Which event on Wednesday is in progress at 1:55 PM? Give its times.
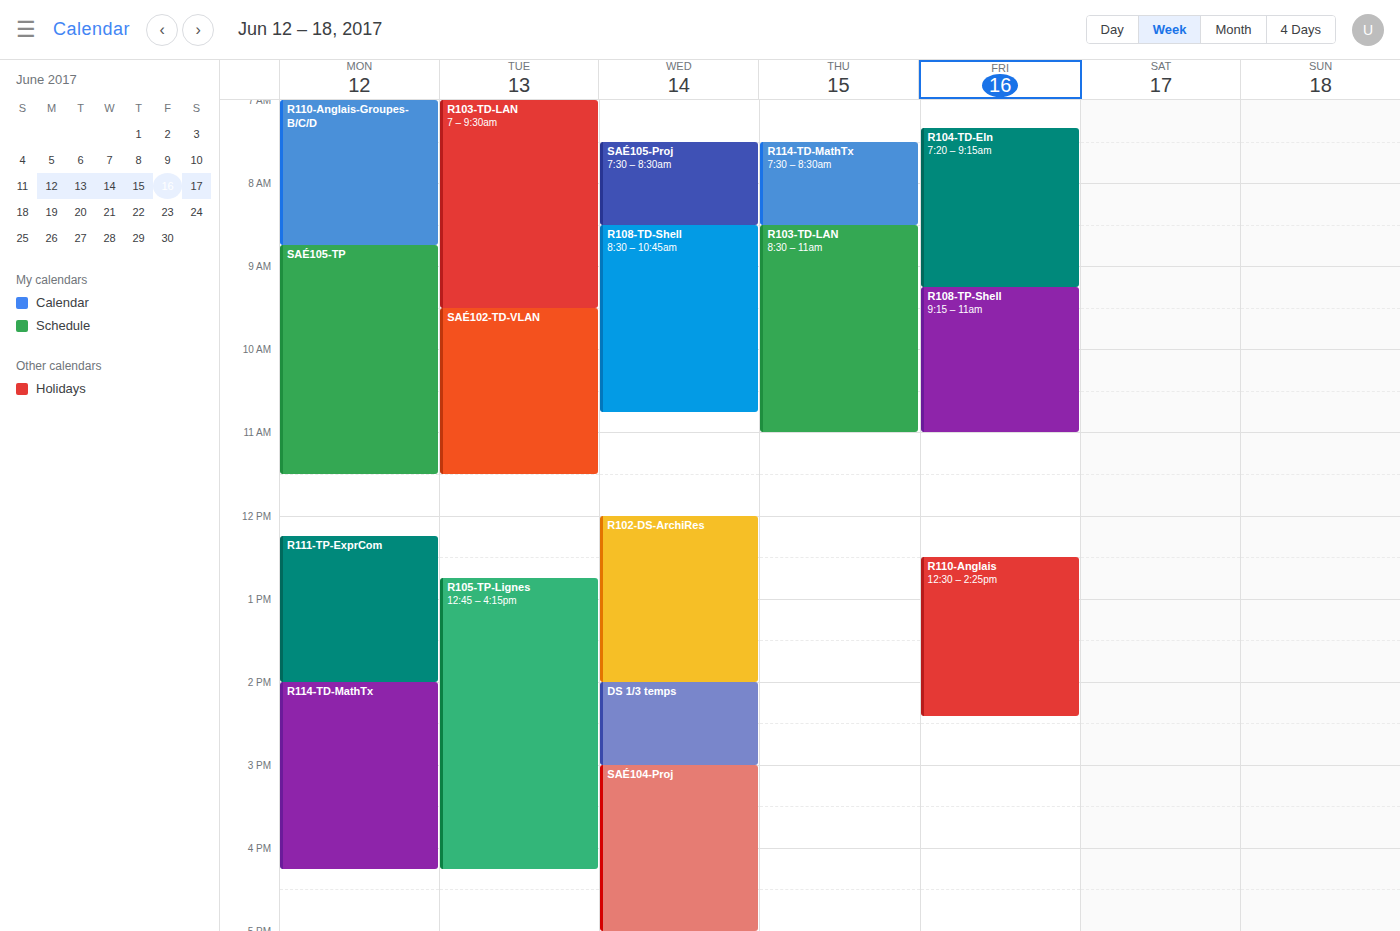
"R102-DS-ArchiRes", 12:00 PM to 2:00 PM